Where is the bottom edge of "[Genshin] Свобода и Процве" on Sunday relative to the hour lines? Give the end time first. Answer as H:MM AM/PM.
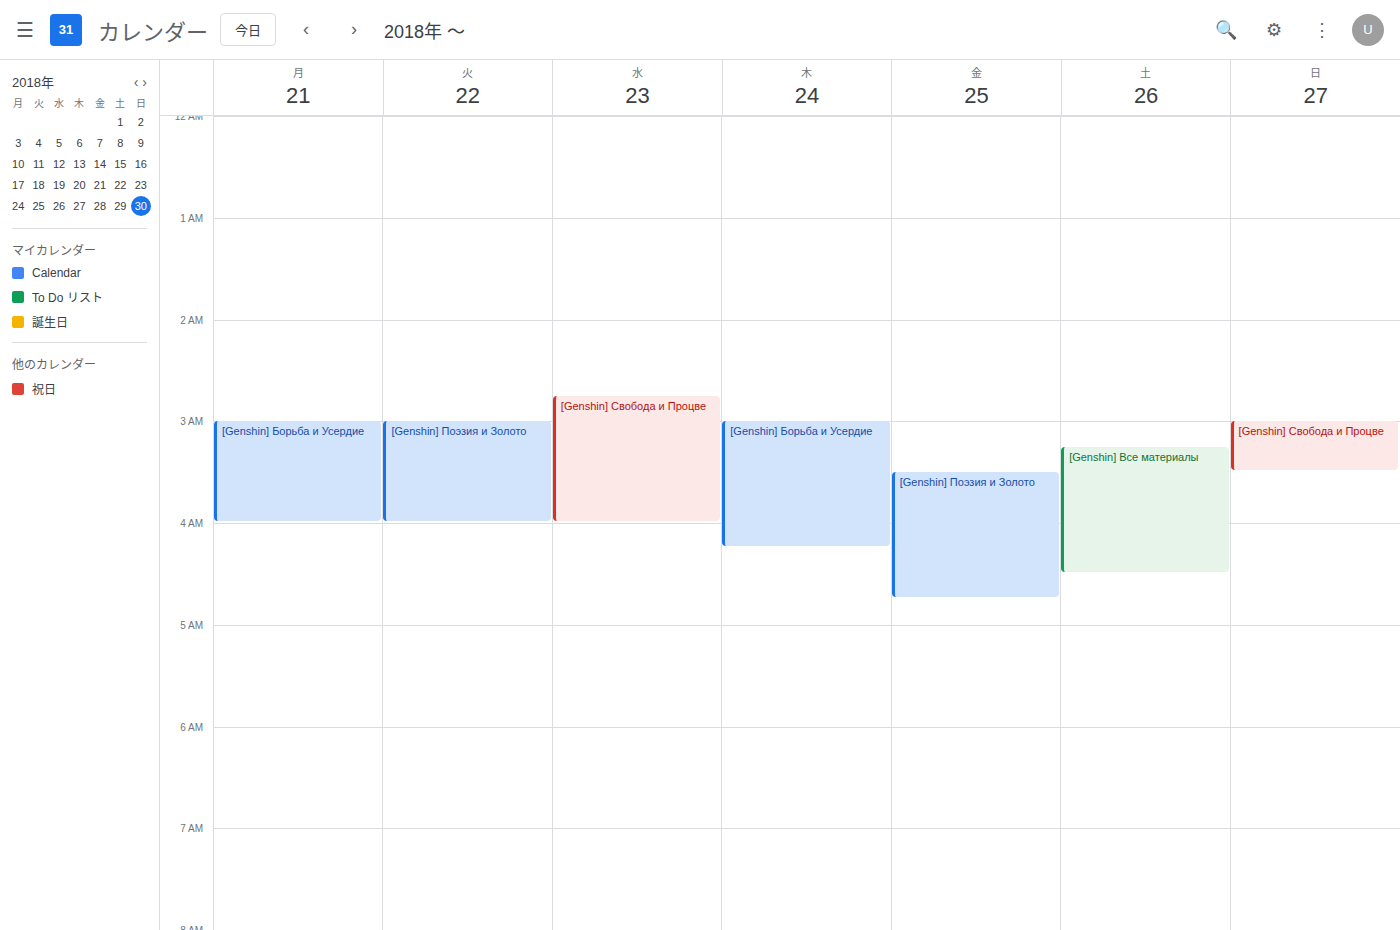
3:30 AM -- halfway between the 3 AM and 4 AM lines.